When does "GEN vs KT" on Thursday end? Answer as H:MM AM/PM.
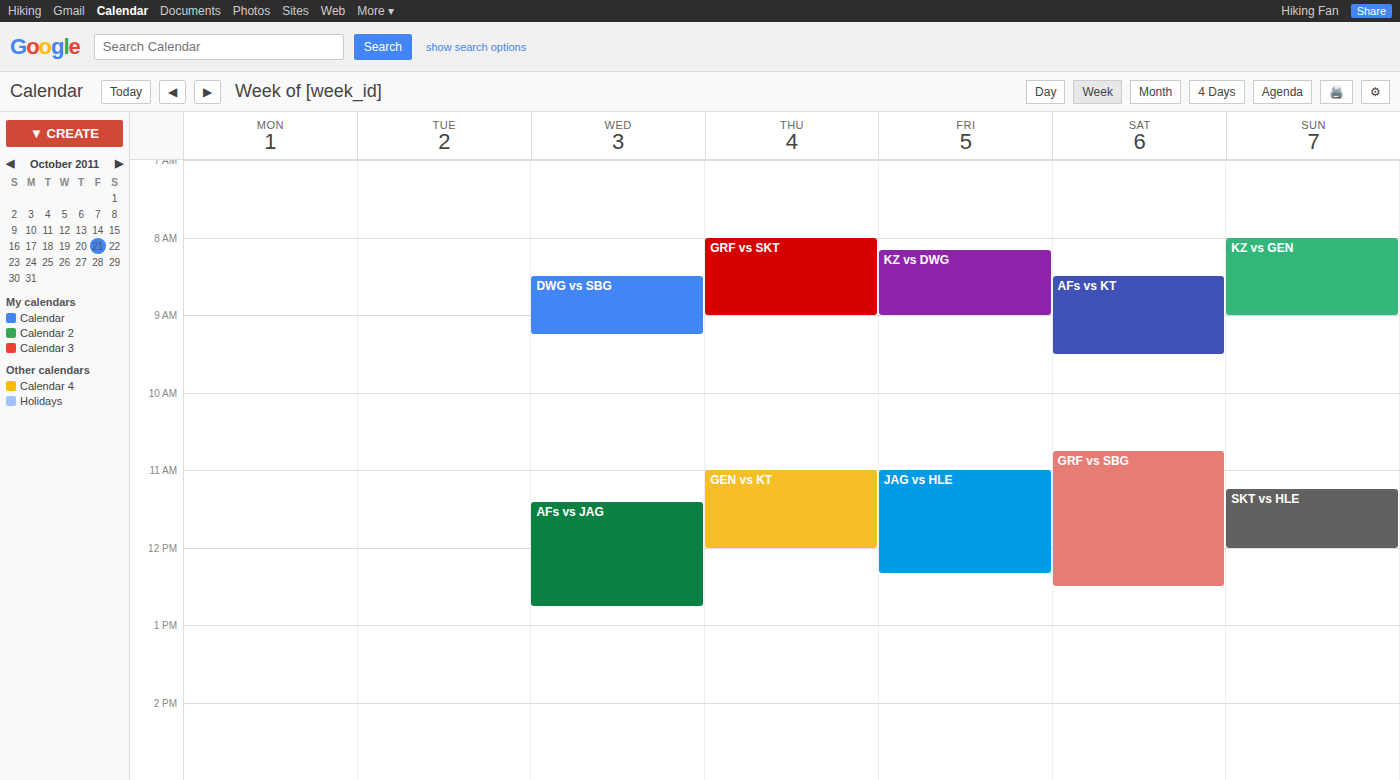
12:00 PM